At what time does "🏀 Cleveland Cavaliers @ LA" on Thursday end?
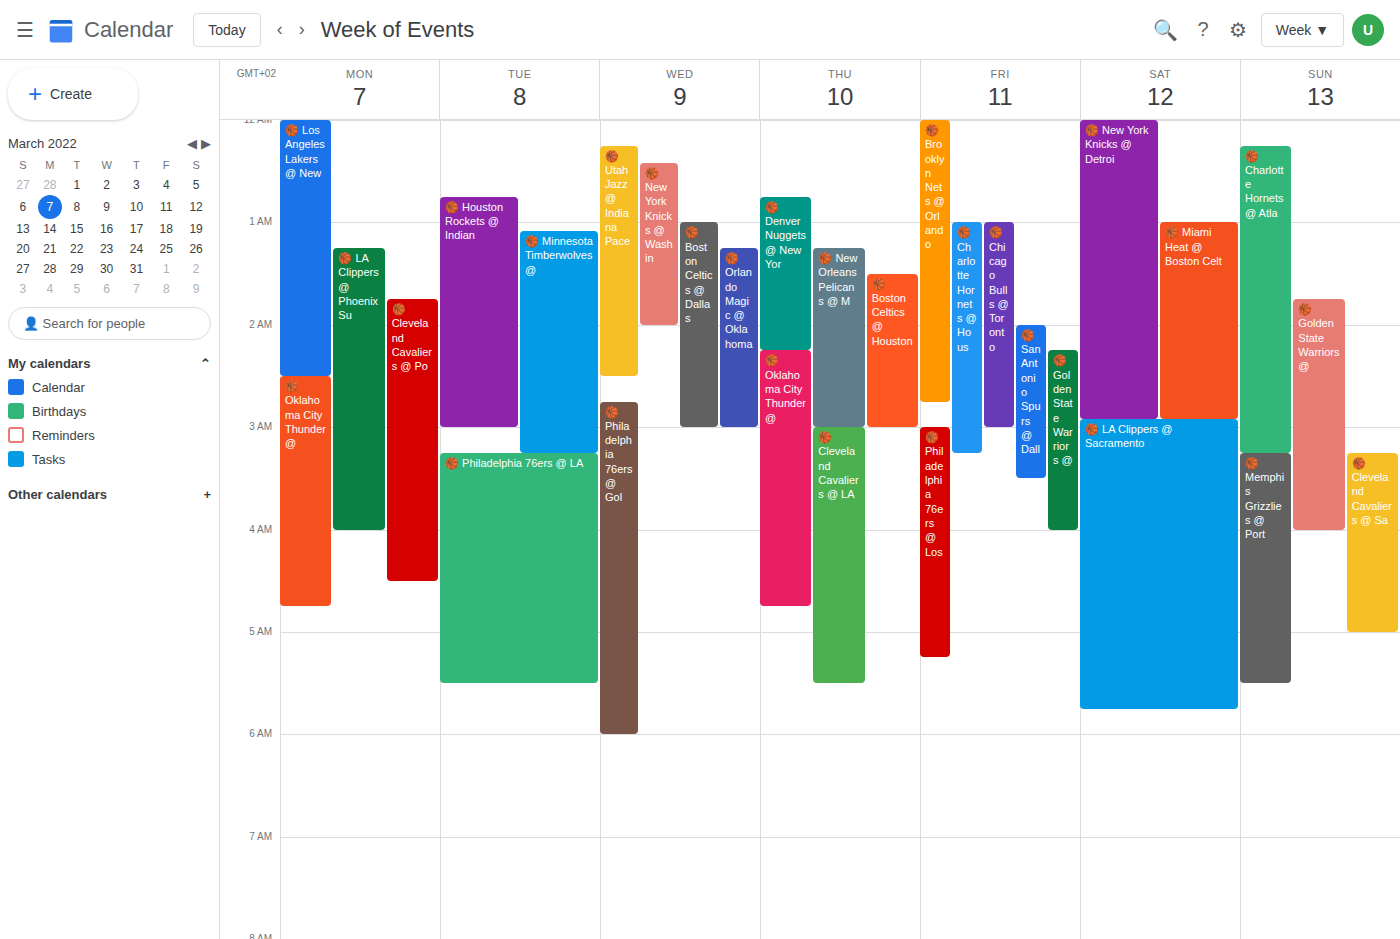
5:30 AM